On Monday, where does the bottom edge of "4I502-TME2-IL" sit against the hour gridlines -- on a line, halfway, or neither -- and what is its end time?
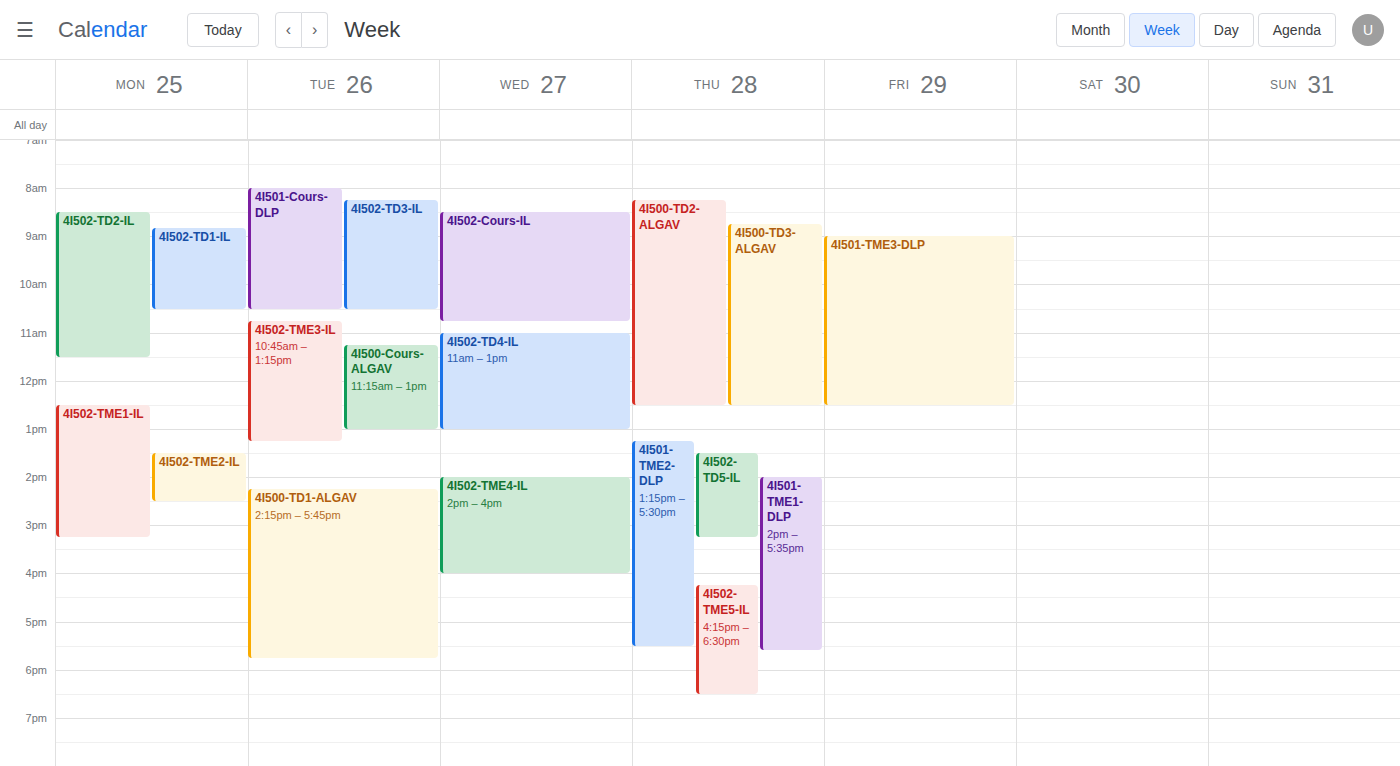
2:30 PM -- halfway between the 2 PM and 3 PM lines.